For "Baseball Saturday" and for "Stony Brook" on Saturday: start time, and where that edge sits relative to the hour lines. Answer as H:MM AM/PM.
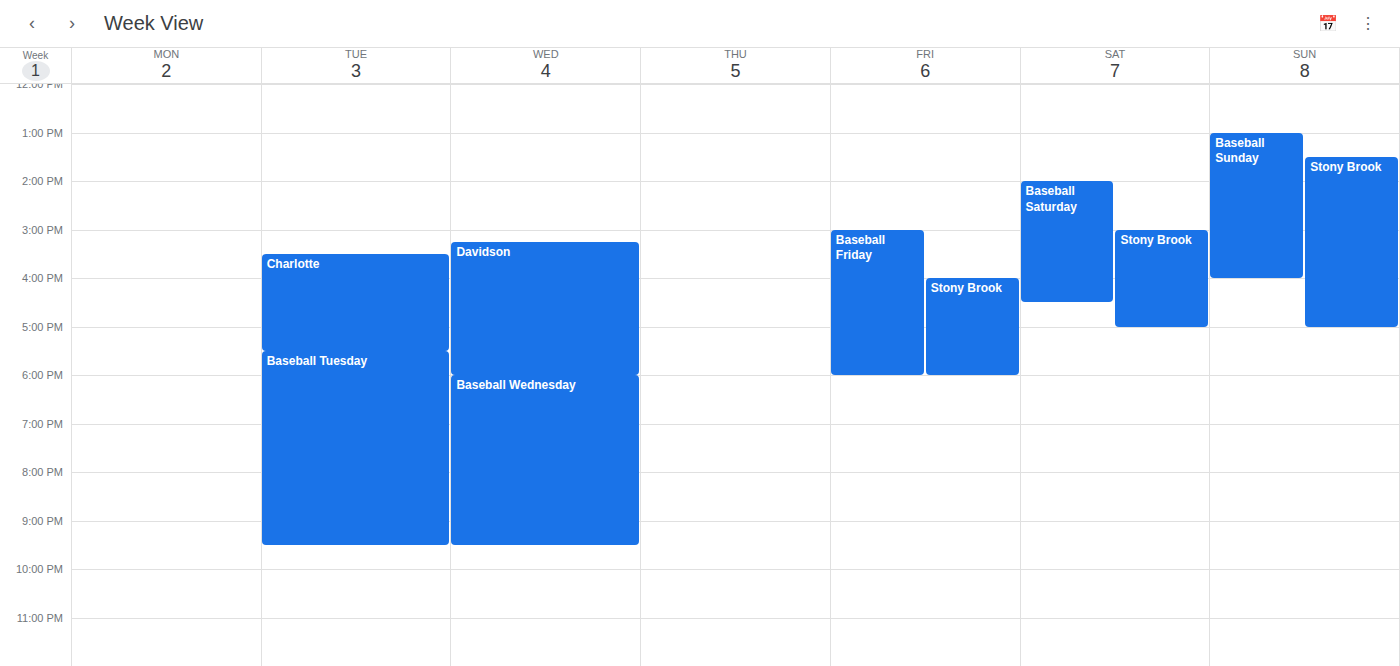
"Baseball Saturday": 2:00 PM, exactly on the 2 PM line. "Stony Brook": 3:00 PM, exactly on the 3 PM line.